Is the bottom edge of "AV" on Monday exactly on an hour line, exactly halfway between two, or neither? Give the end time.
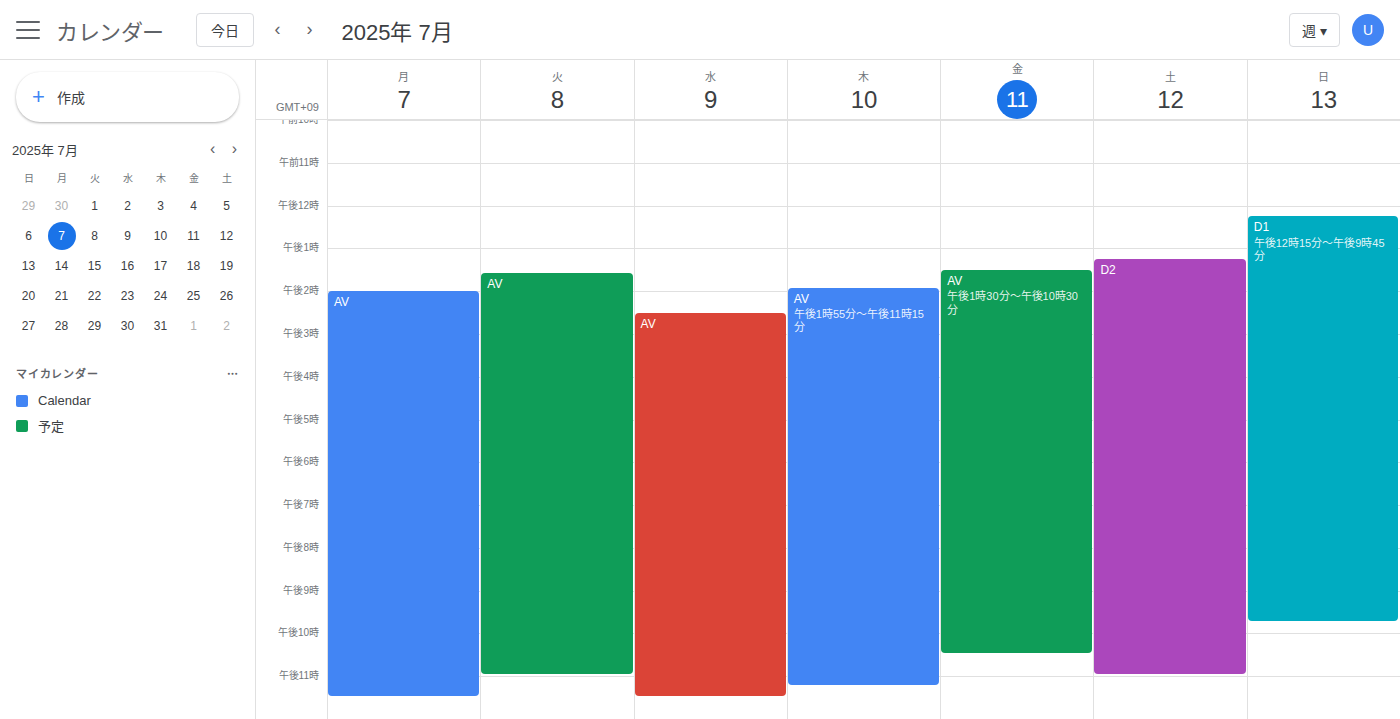
11:30 PM -- halfway between the 11 PM and 12 AM lines.